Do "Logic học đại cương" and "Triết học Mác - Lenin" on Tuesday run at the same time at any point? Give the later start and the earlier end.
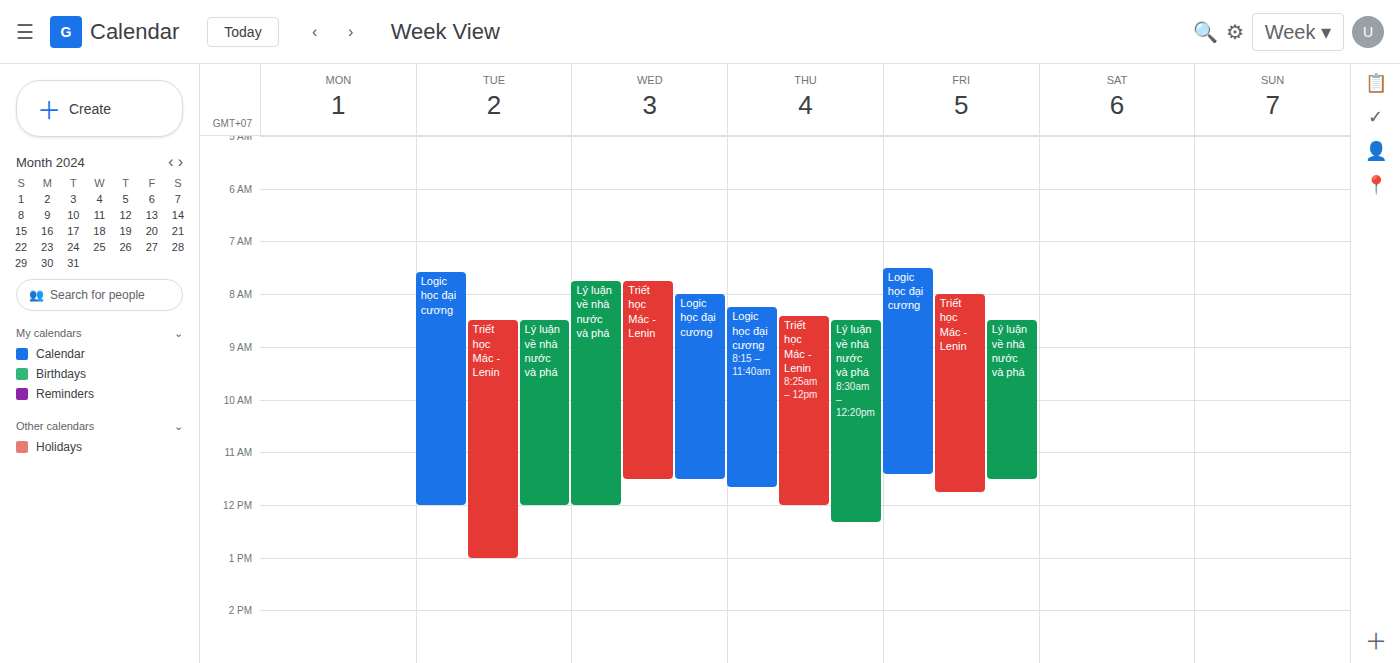
"Triết học Mác - Lenin" starts at 8:30 AM, before "Logic học đại cương" ends at 12:00 PM -- they overlap.